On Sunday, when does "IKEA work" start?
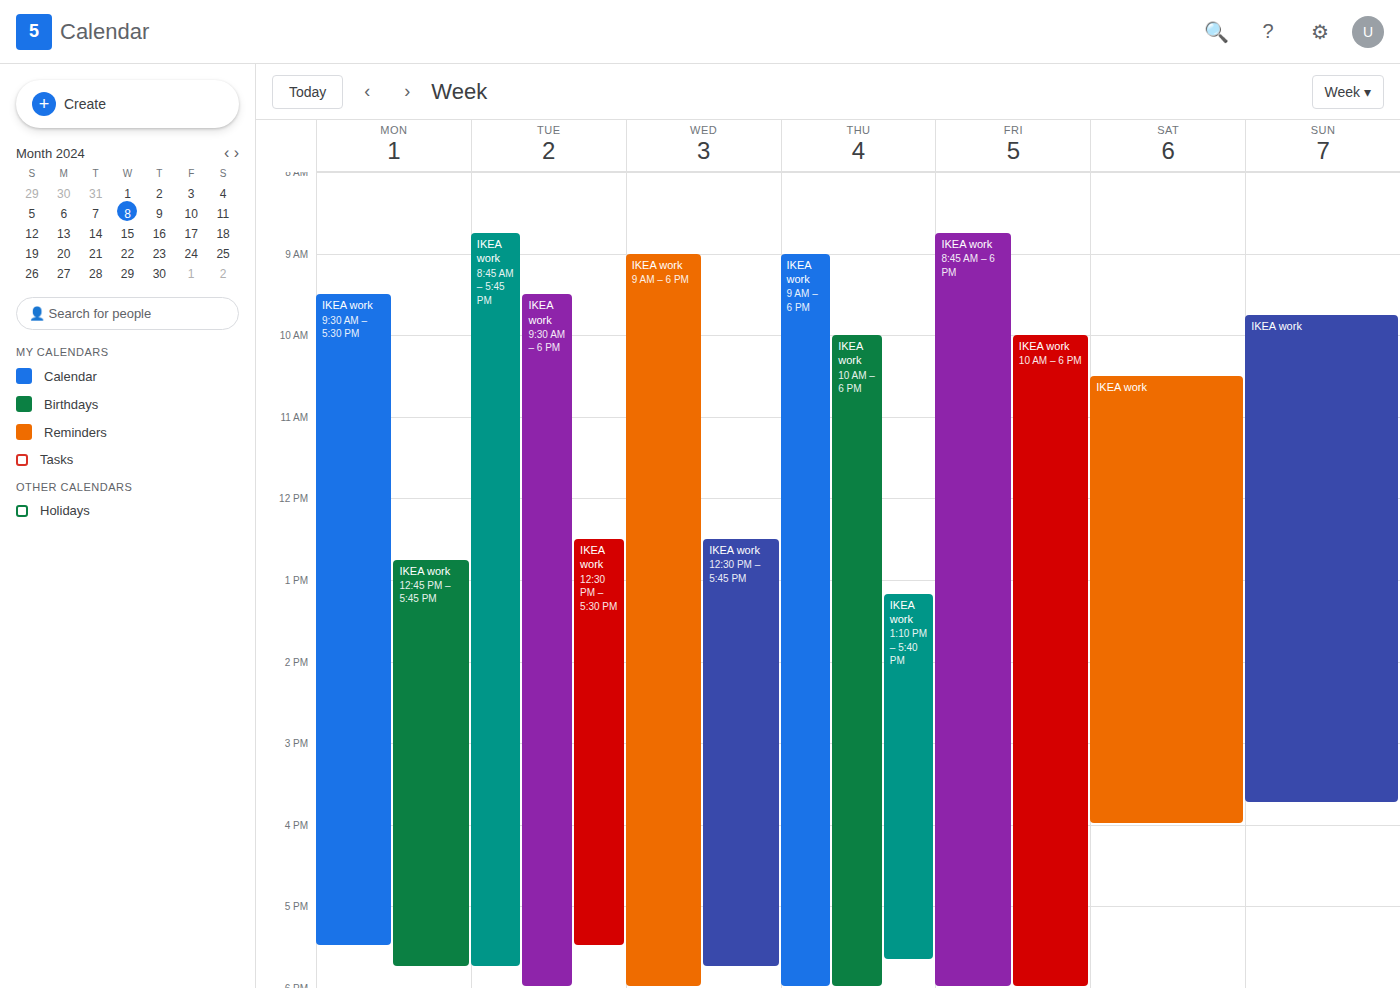
9:45 AM